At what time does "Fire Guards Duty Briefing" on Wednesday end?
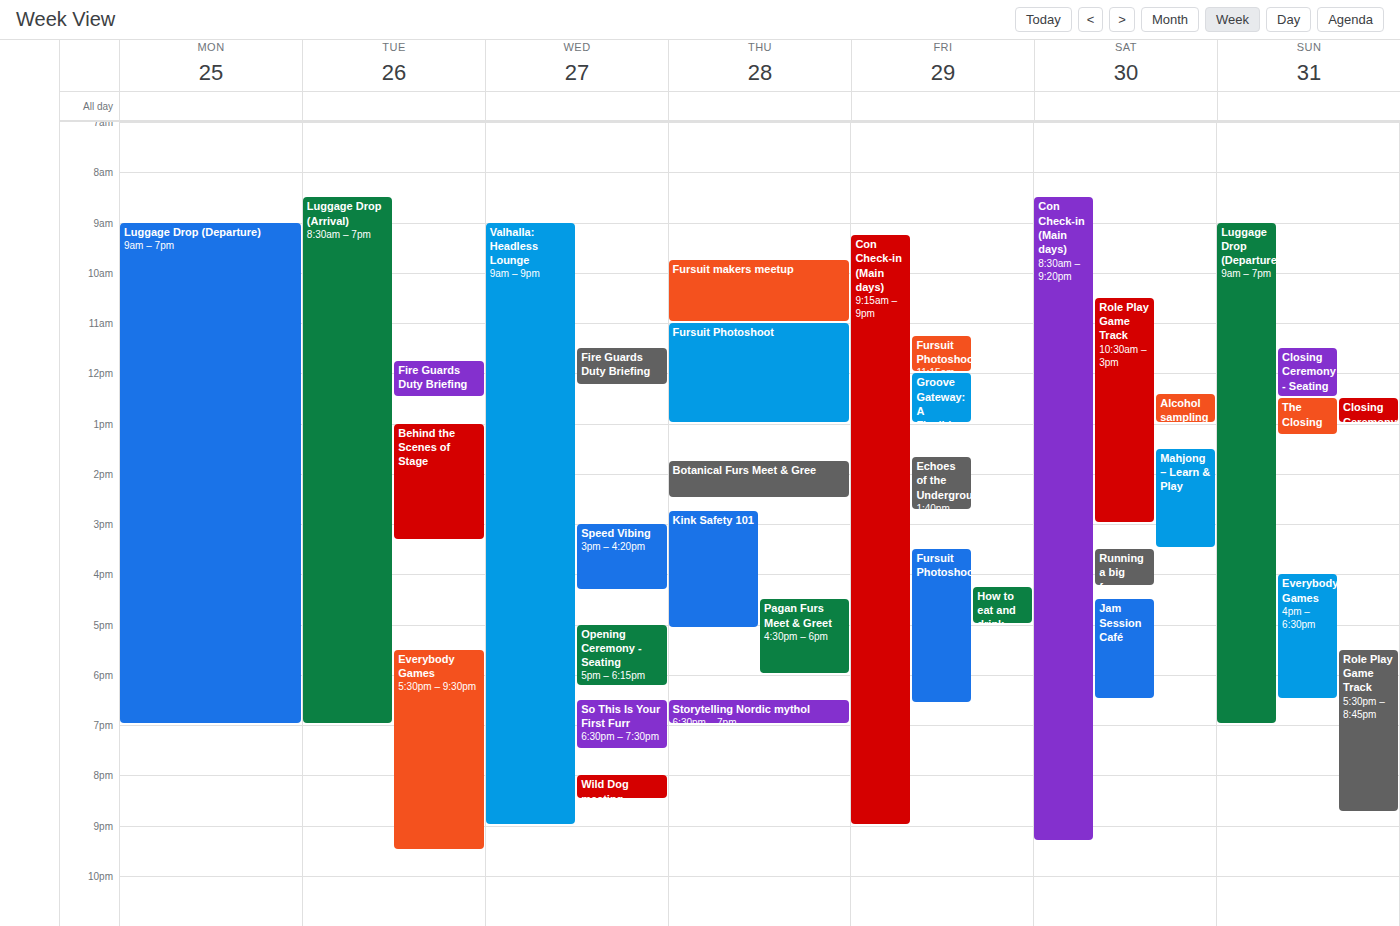
12:15 PM